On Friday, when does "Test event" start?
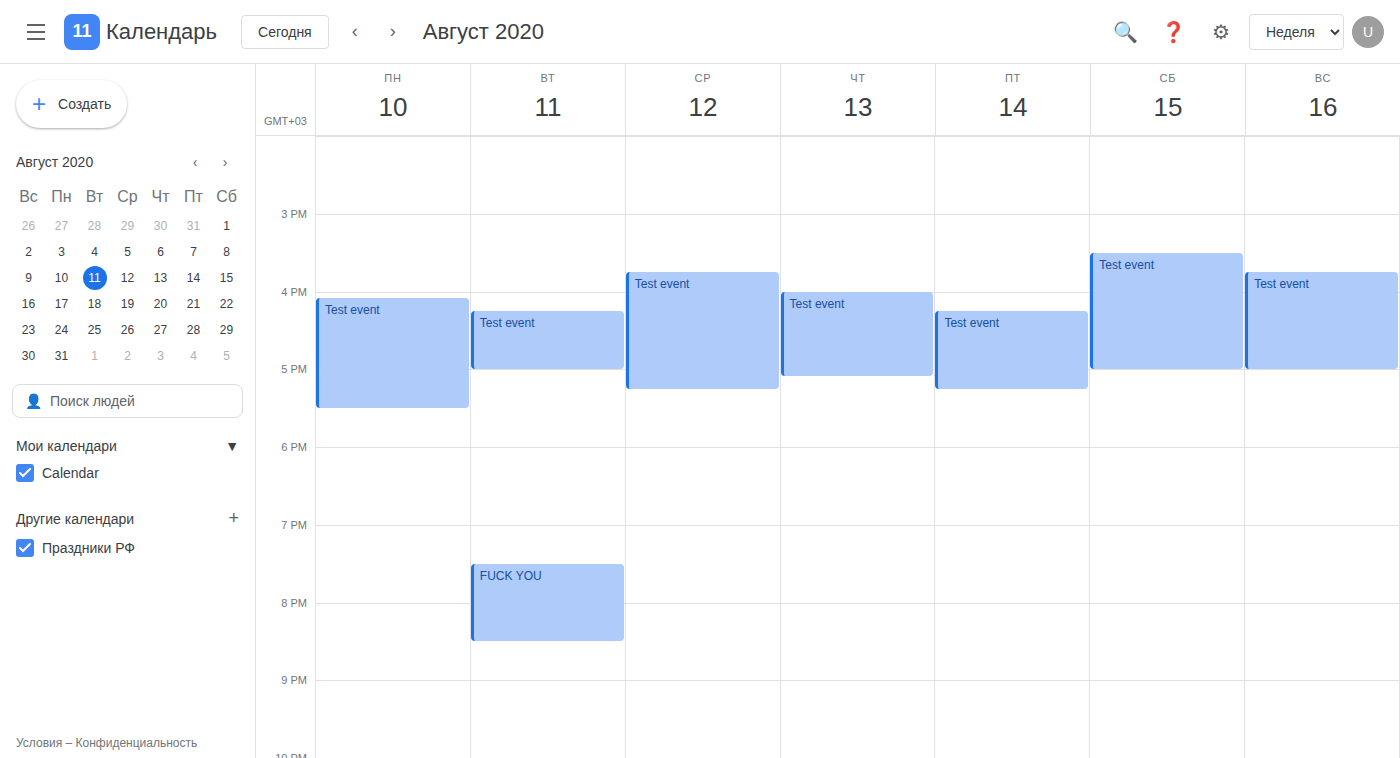
4:15 PM